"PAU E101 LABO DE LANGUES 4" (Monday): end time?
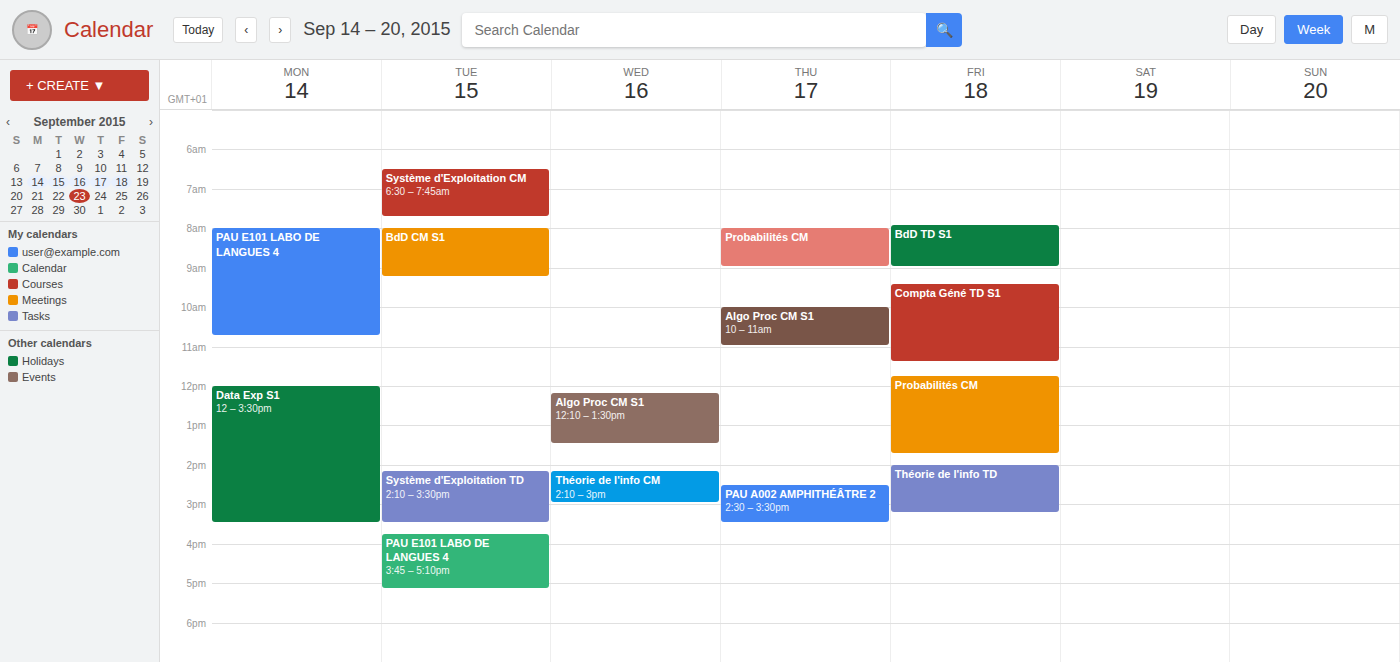
10:45 AM